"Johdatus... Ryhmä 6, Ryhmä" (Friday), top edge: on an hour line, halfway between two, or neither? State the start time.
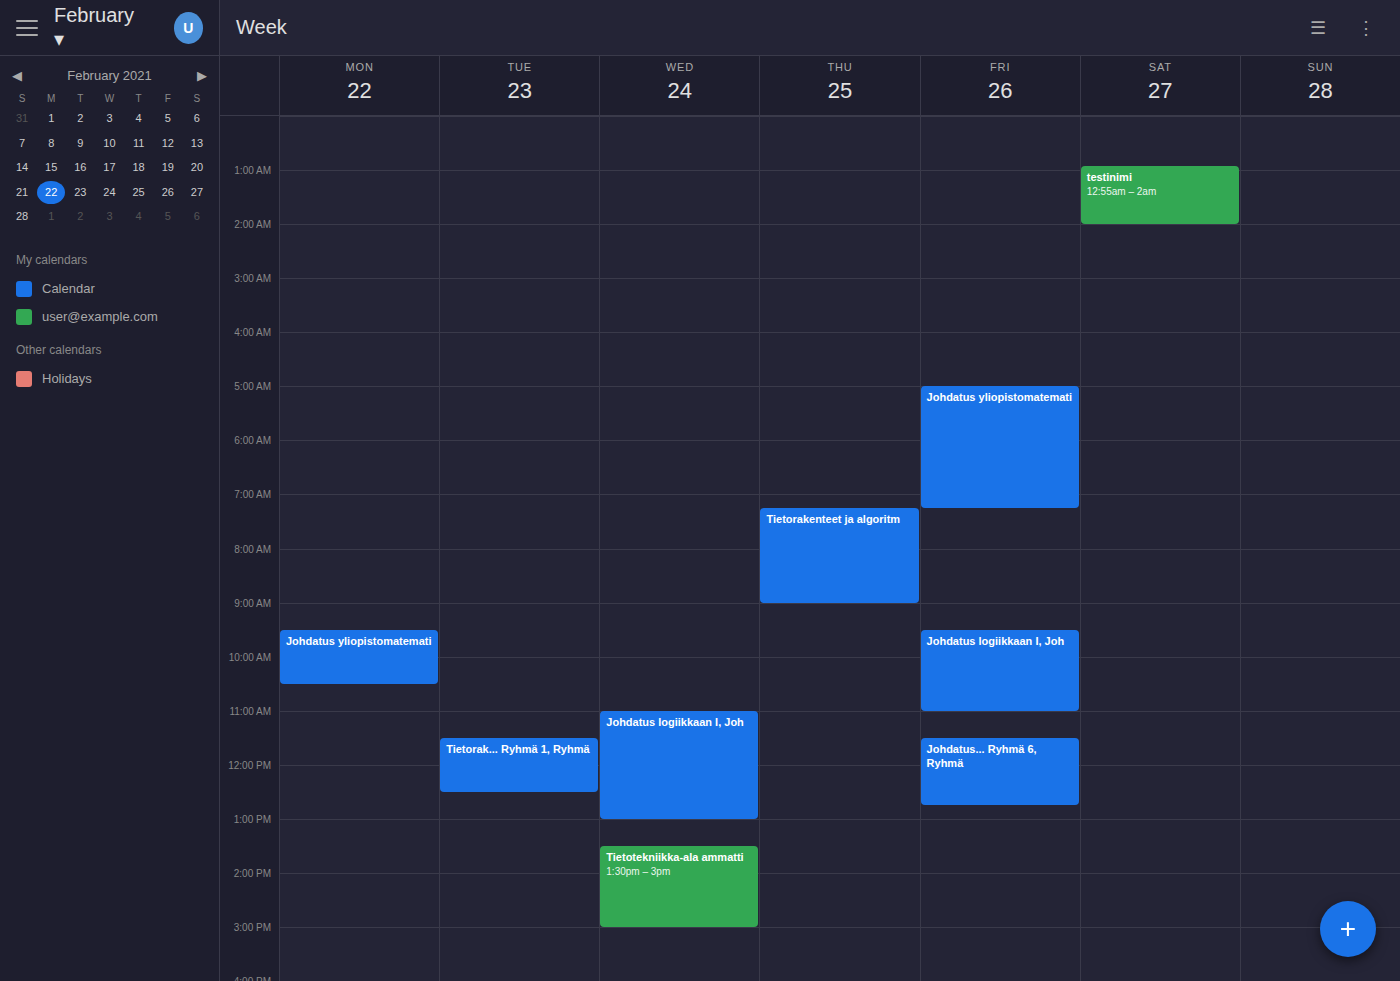
11:30 -- halfway between the 11:00 and 12:00 lines.